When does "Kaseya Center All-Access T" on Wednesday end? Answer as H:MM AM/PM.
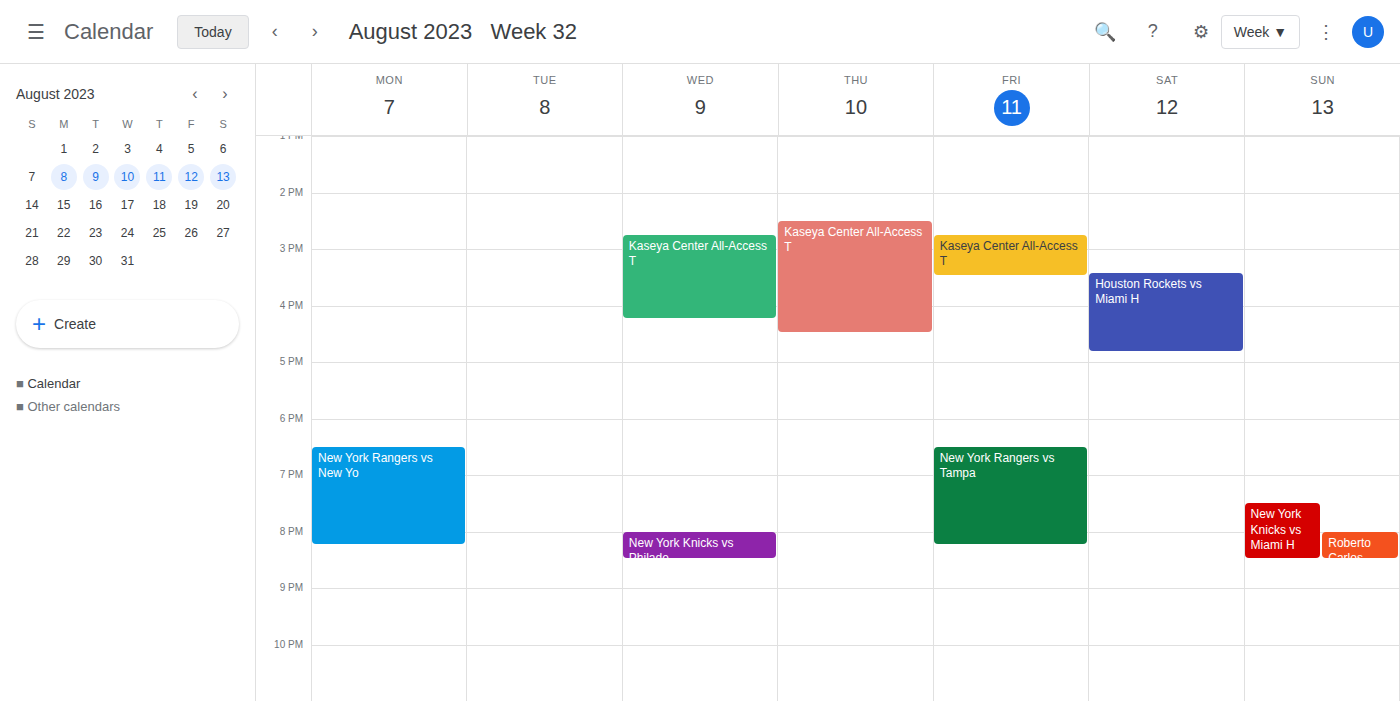
4:15 PM